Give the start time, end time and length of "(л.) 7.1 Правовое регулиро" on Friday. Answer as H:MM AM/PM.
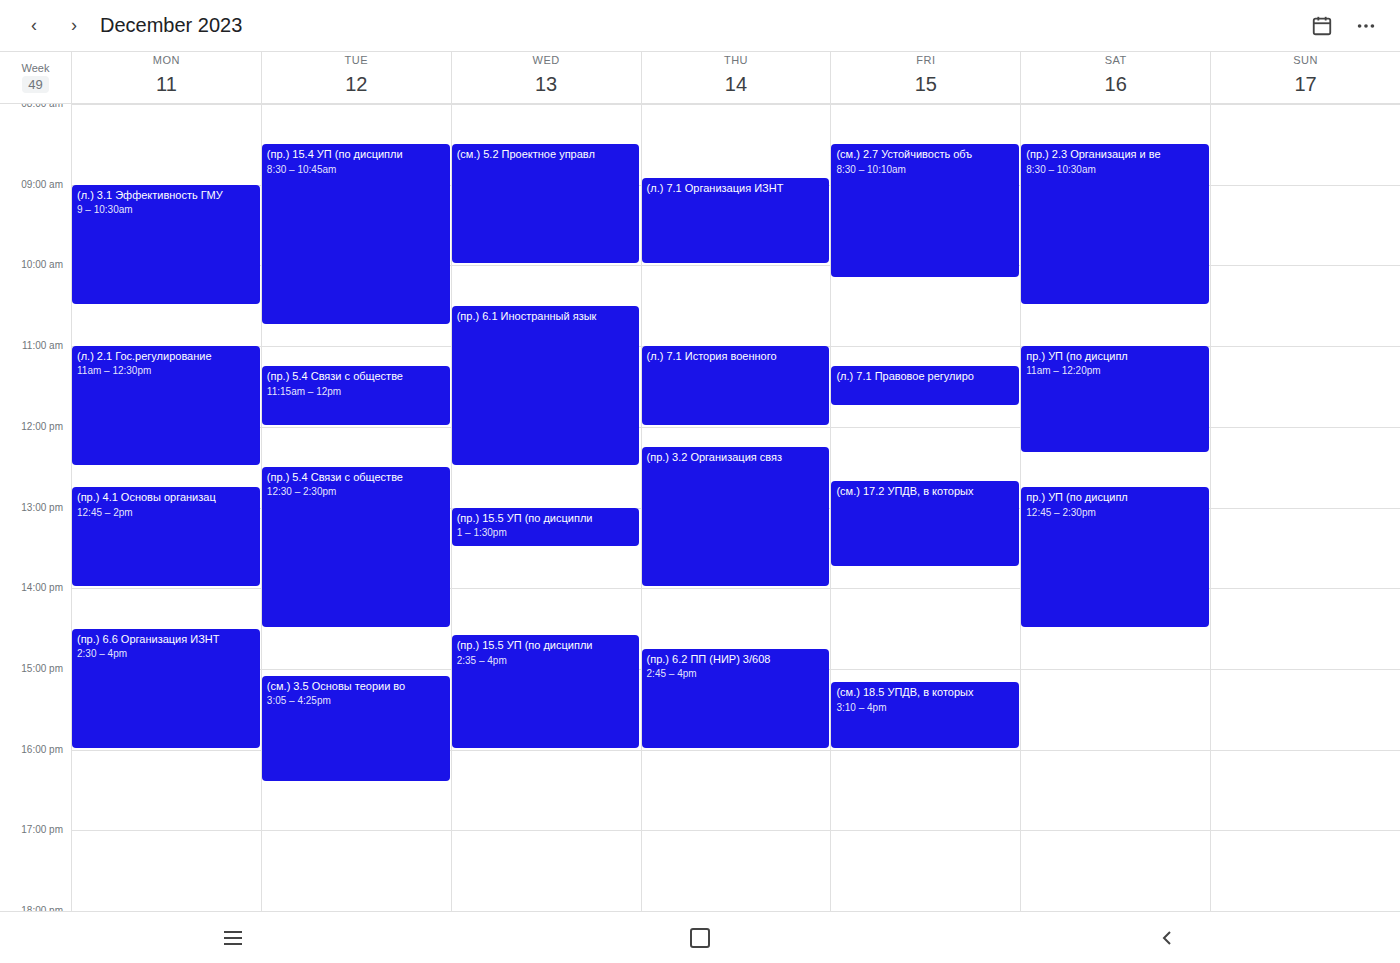
11:15 AM to 11:45 AM, 30 minutes